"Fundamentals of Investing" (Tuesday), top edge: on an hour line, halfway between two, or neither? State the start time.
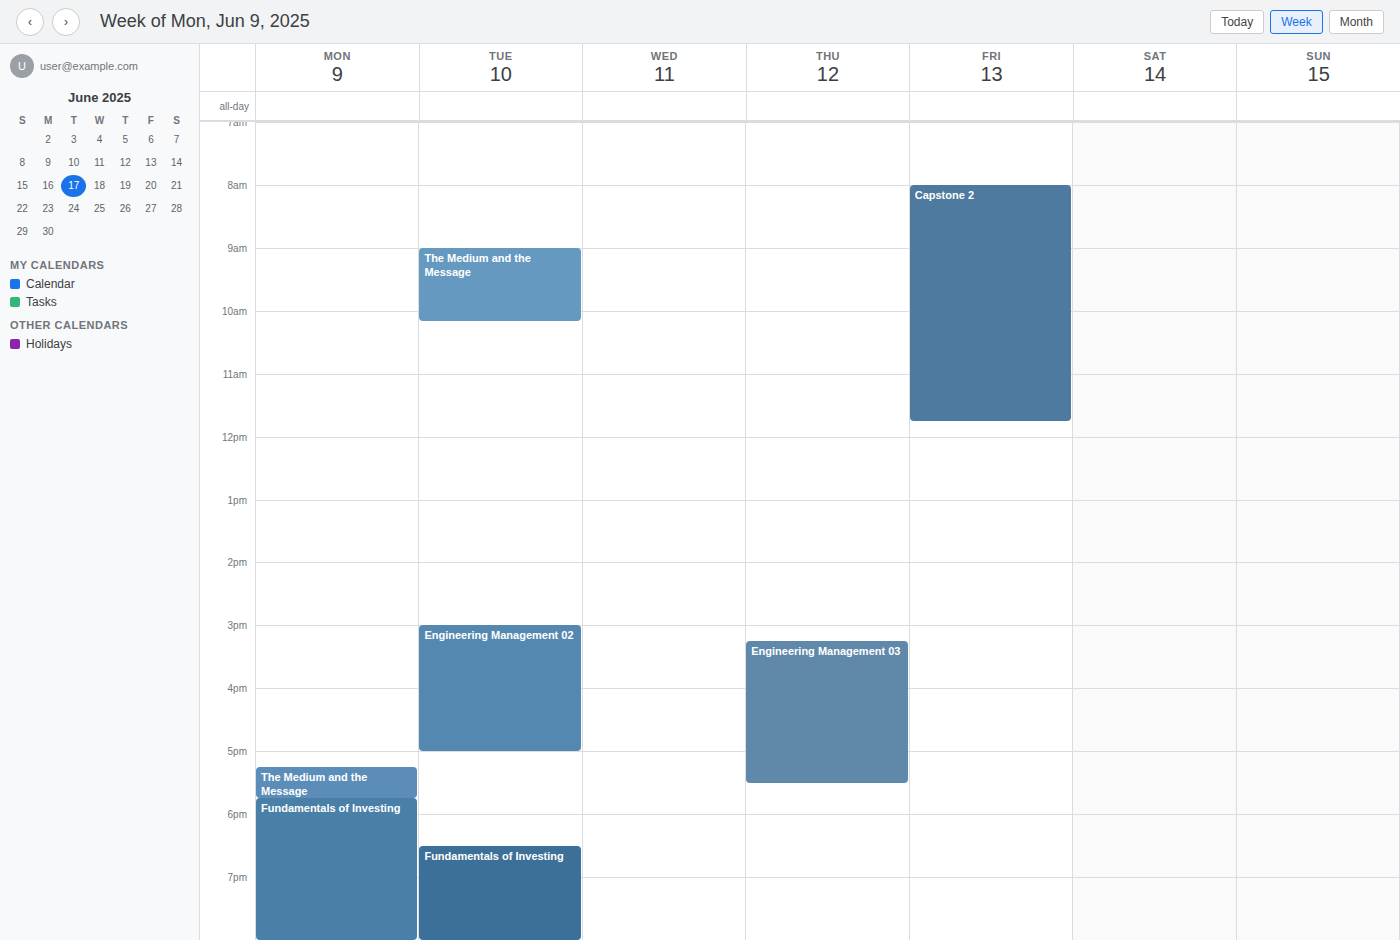
6:30 PM -- halfway between the 6 PM and 7 PM lines.